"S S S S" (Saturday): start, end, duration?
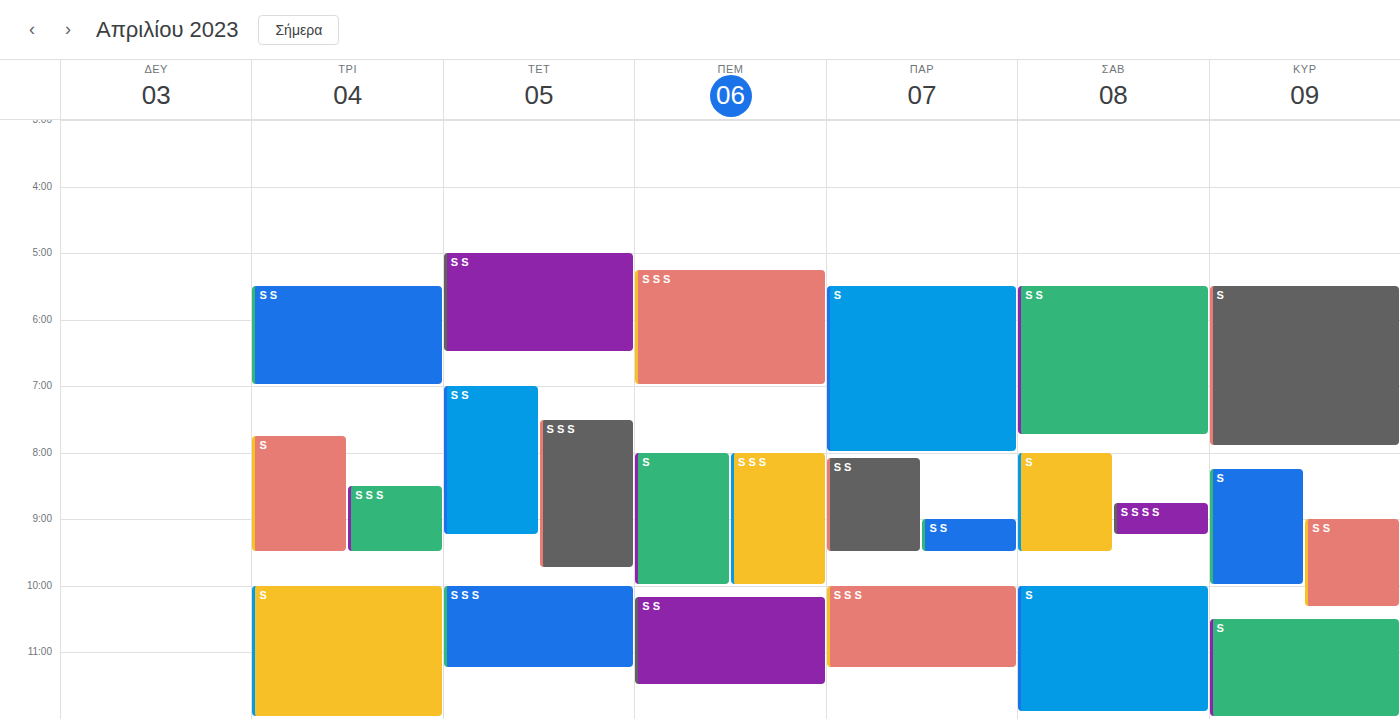
8:45 PM to 9:15 PM, 30 minutes